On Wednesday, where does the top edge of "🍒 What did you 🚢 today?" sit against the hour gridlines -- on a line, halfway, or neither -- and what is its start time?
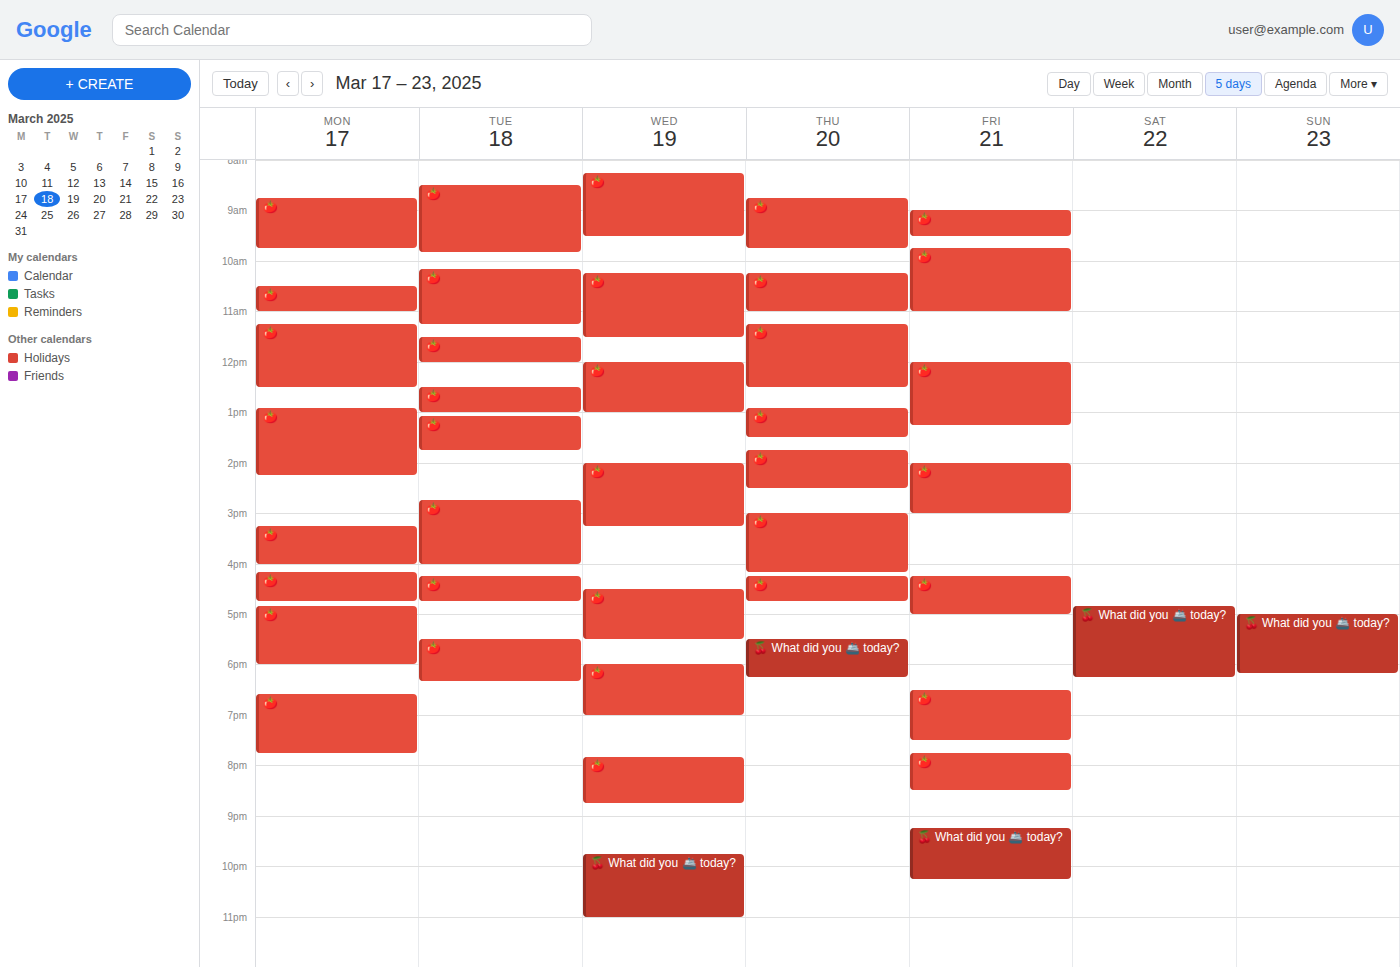
9:45 PM -- neither: three quarters of the way from the 9 PM line to the 10 PM line.